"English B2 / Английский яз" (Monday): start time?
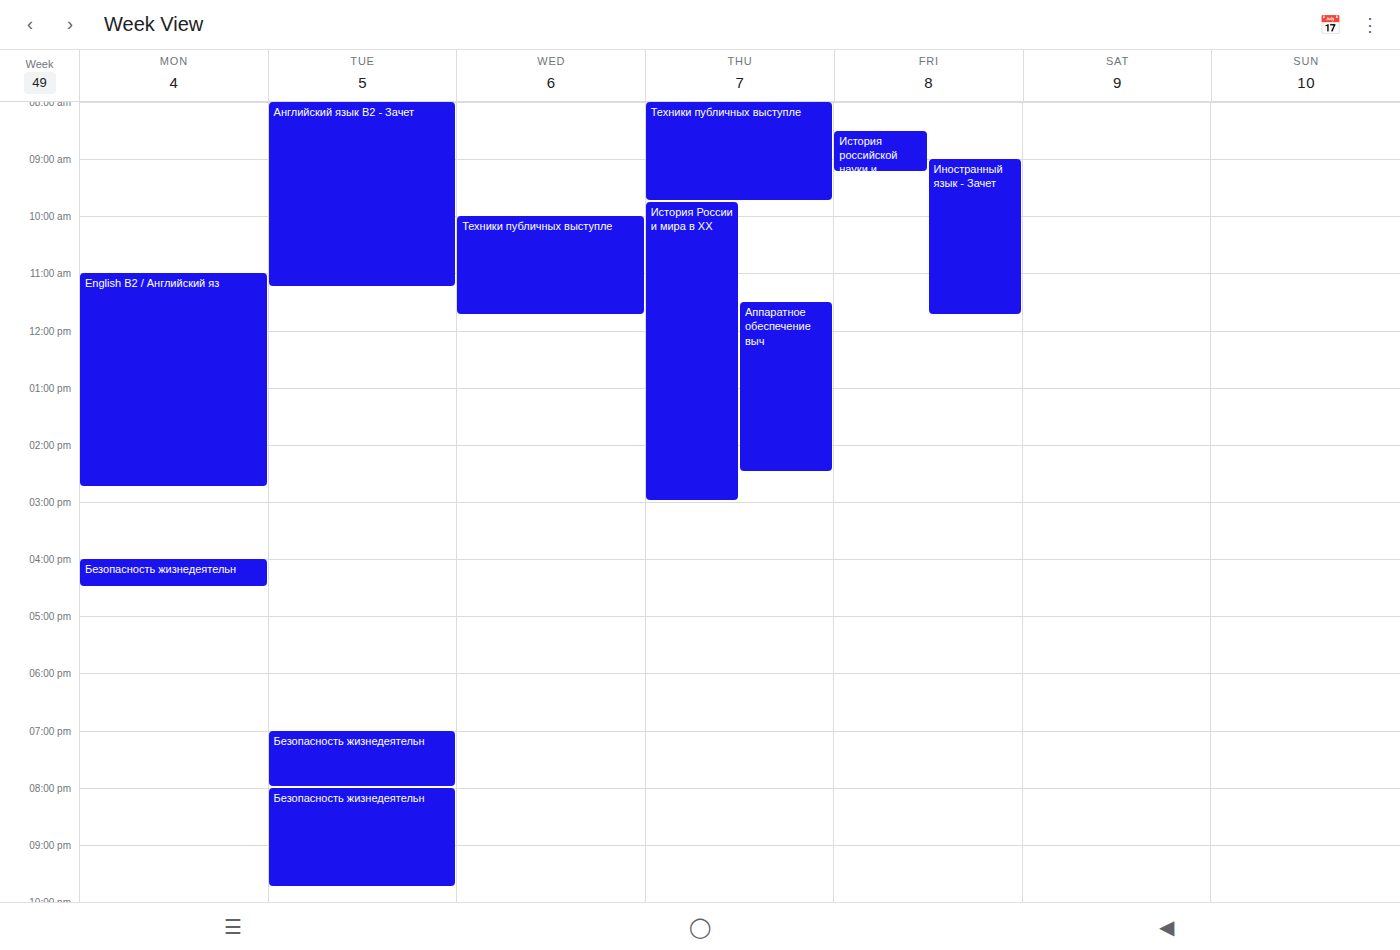
11:00 AM